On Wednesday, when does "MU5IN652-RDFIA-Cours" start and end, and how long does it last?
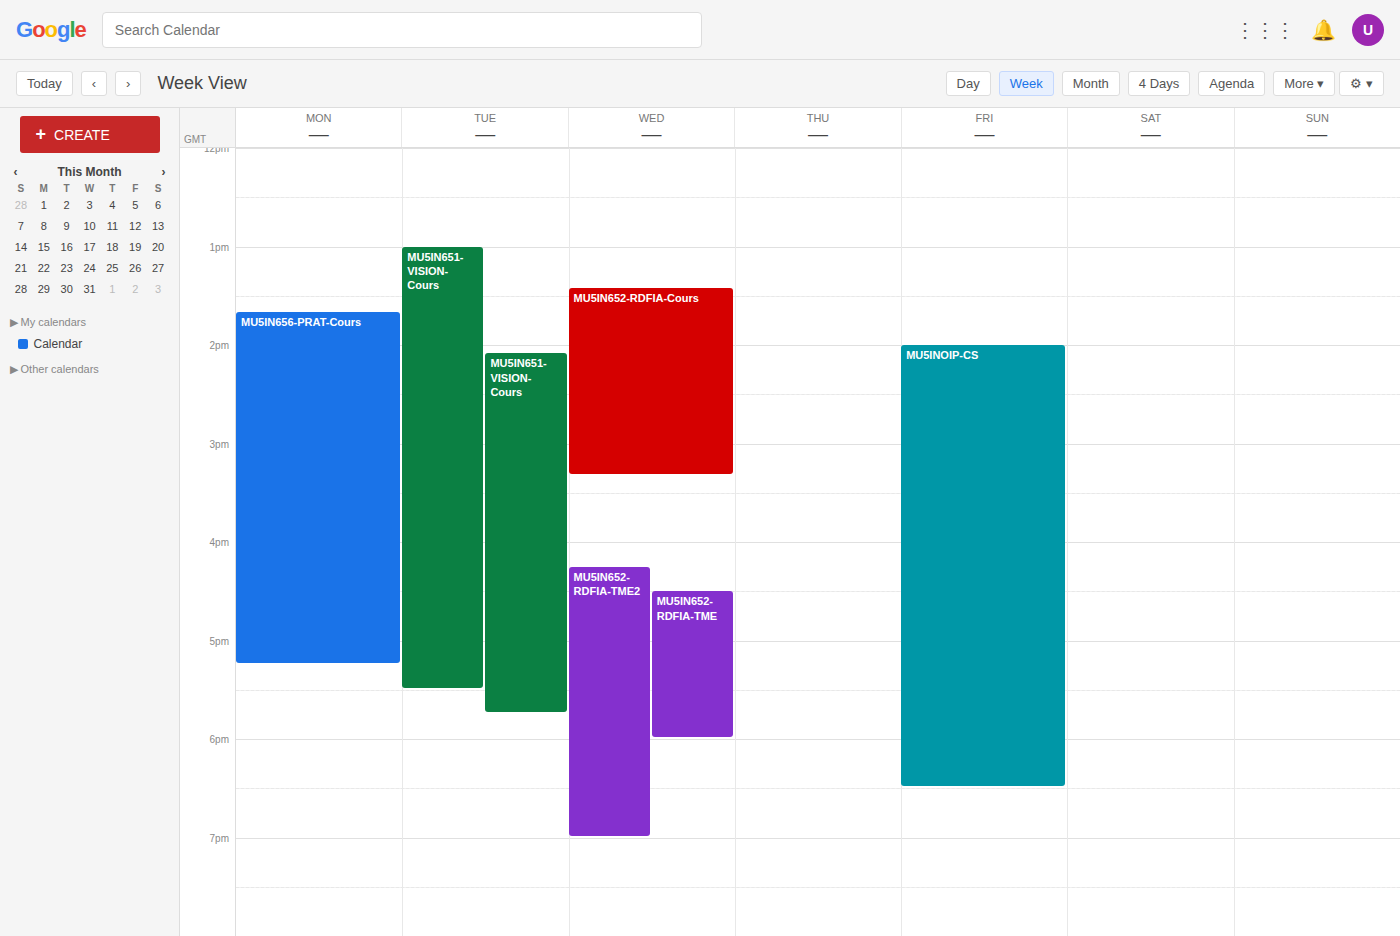
1:25 PM to 3:20 PM, 1 hour 55 minutes